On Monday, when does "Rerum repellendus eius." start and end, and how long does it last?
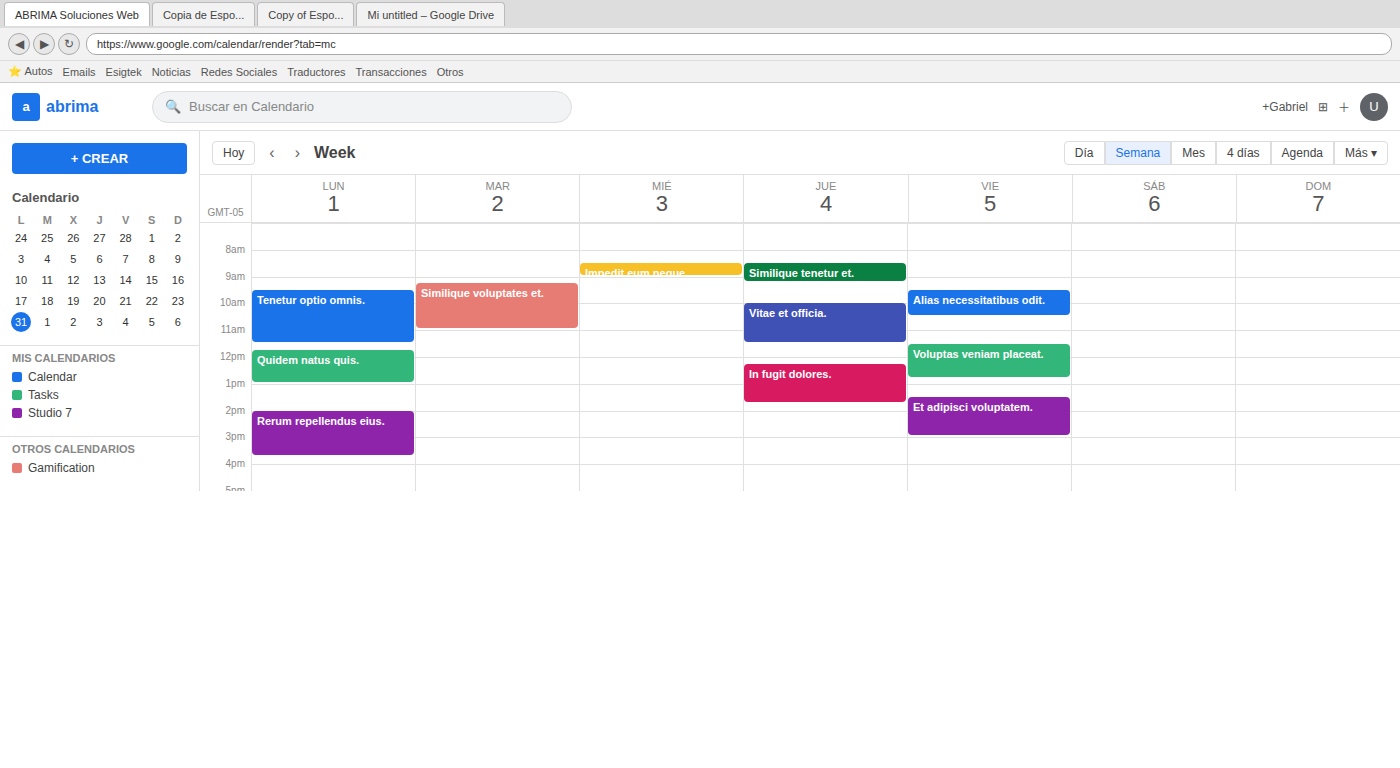
2:00 PM to 3:45 PM, 1 hour 45 minutes